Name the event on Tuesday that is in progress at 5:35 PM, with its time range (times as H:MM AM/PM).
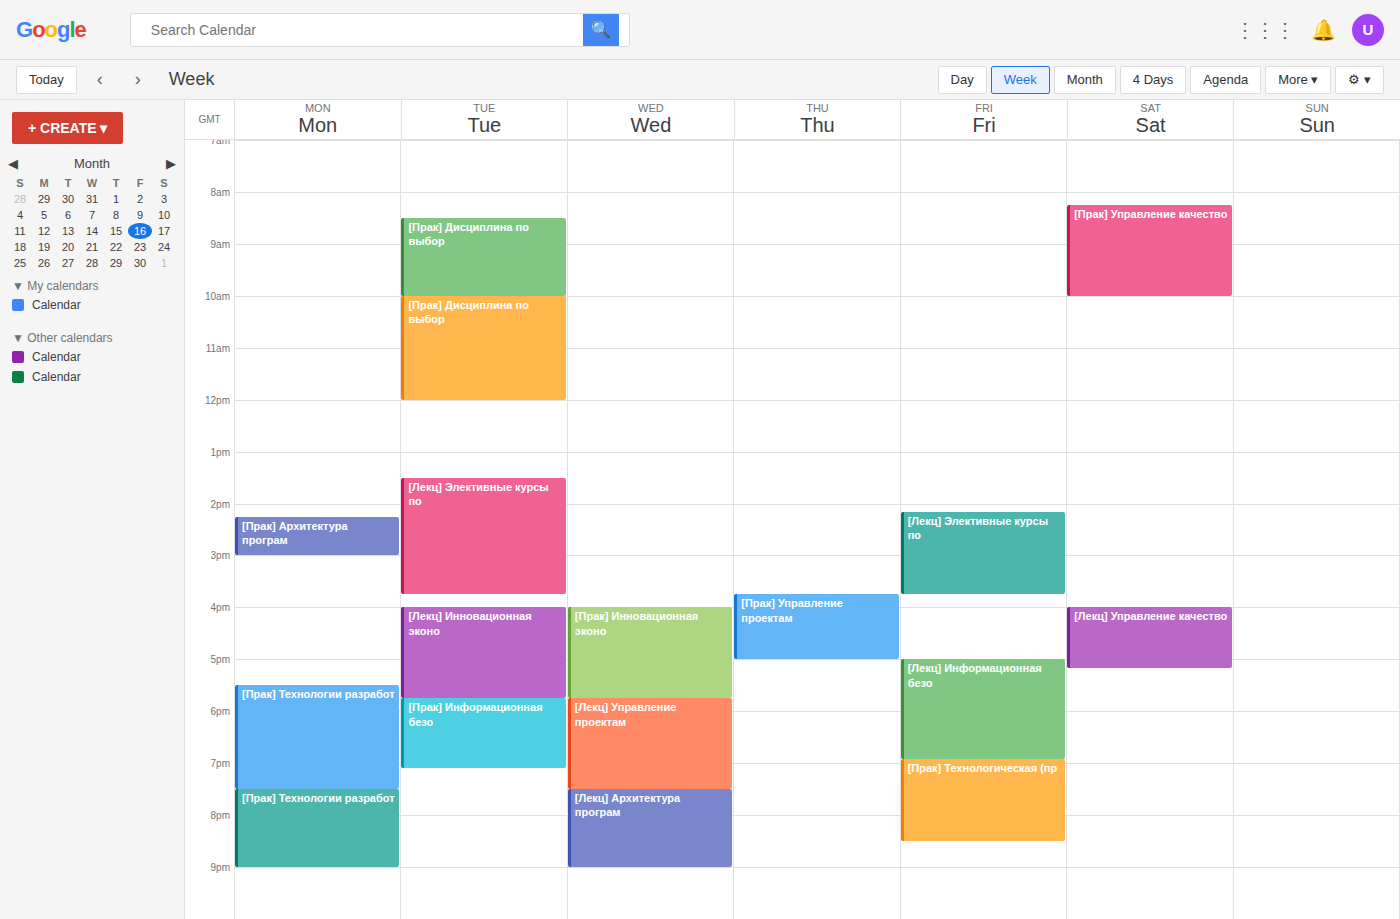
"[Лекц] Инновационная эконо", 4:00 PM to 5:45 PM